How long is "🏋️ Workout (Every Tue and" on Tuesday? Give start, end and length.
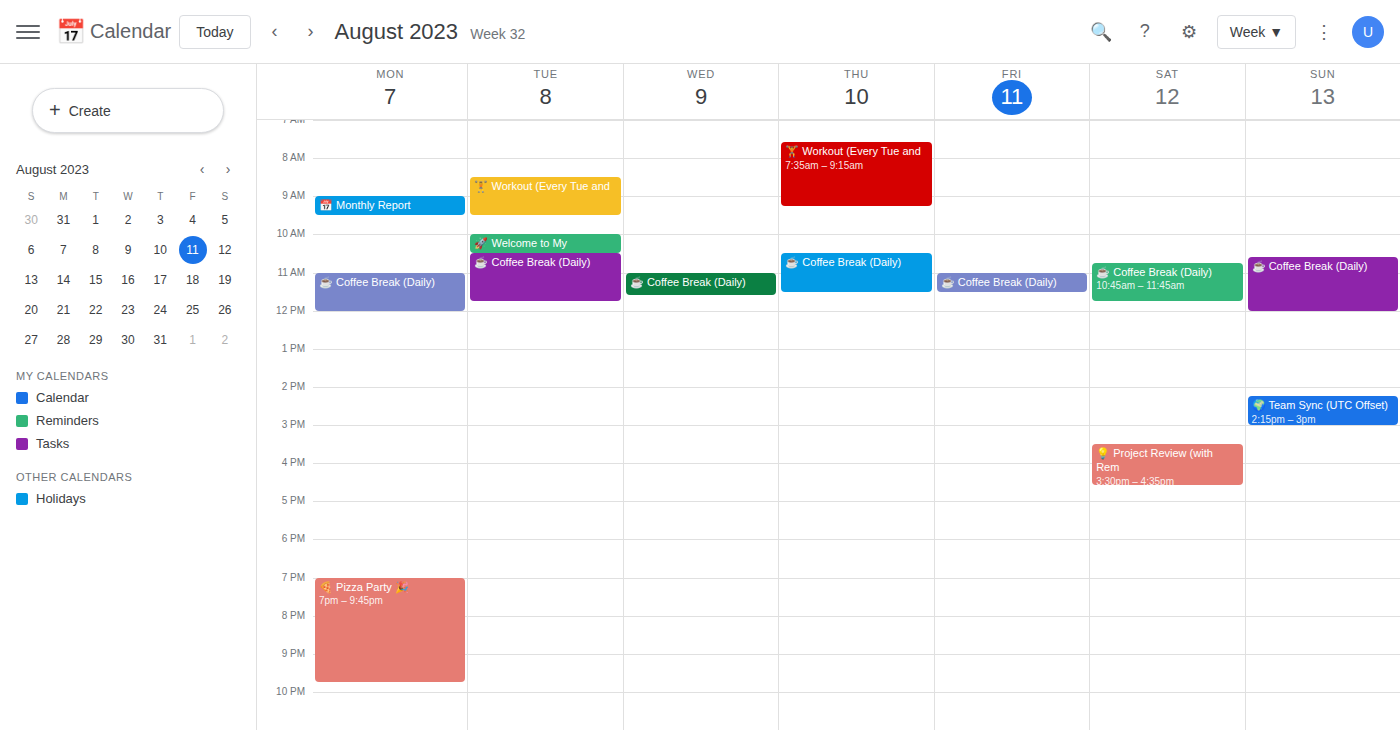
8:30 AM to 9:30 AM, 1 hour